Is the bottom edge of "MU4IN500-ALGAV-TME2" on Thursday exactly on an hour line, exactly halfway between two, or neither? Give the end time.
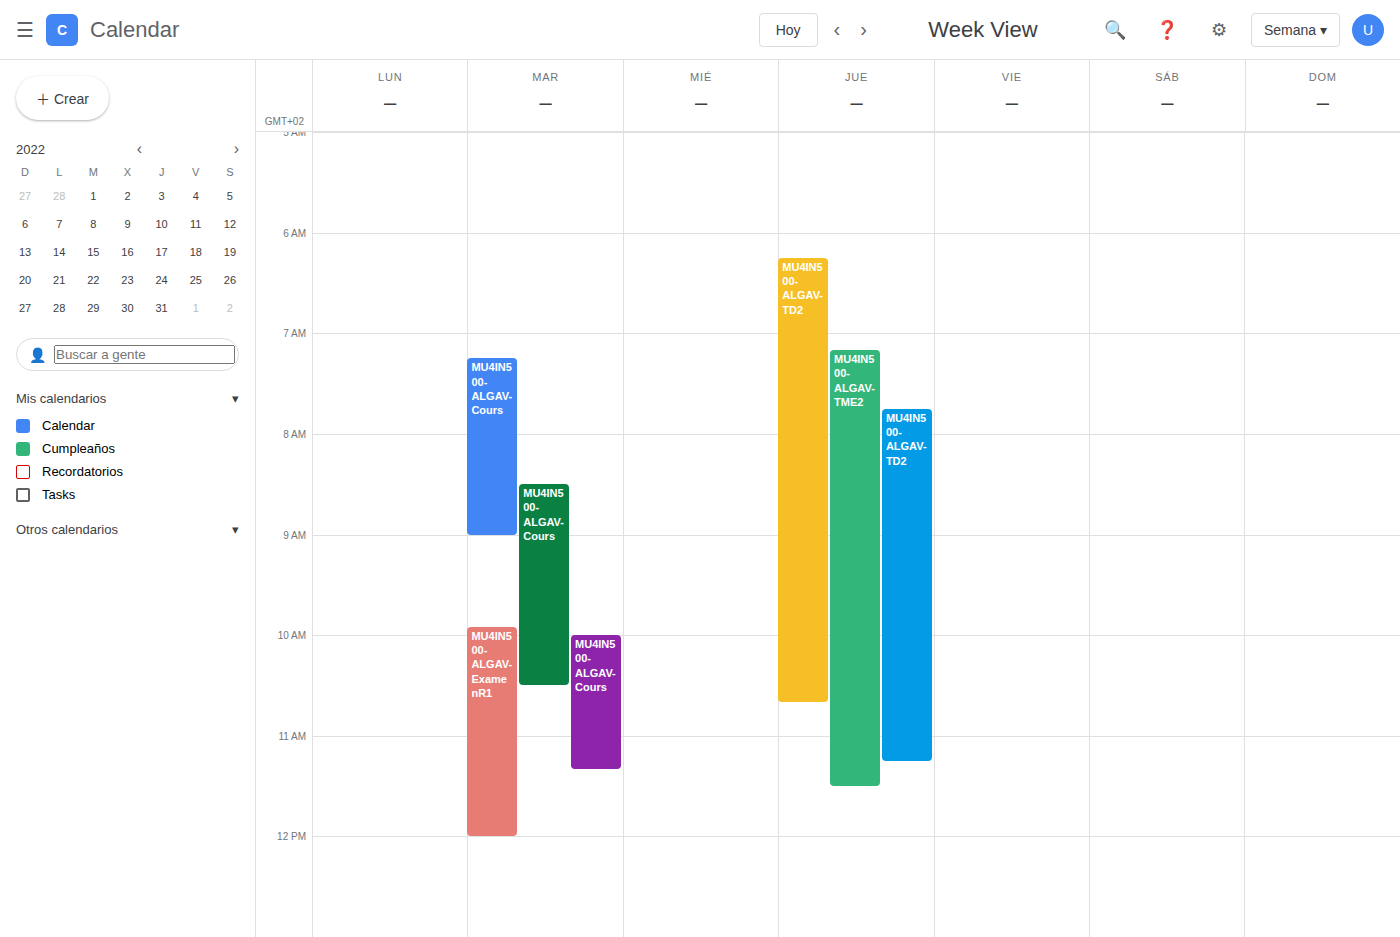
11:30 AM -- halfway between the 11 AM and 12 PM lines.